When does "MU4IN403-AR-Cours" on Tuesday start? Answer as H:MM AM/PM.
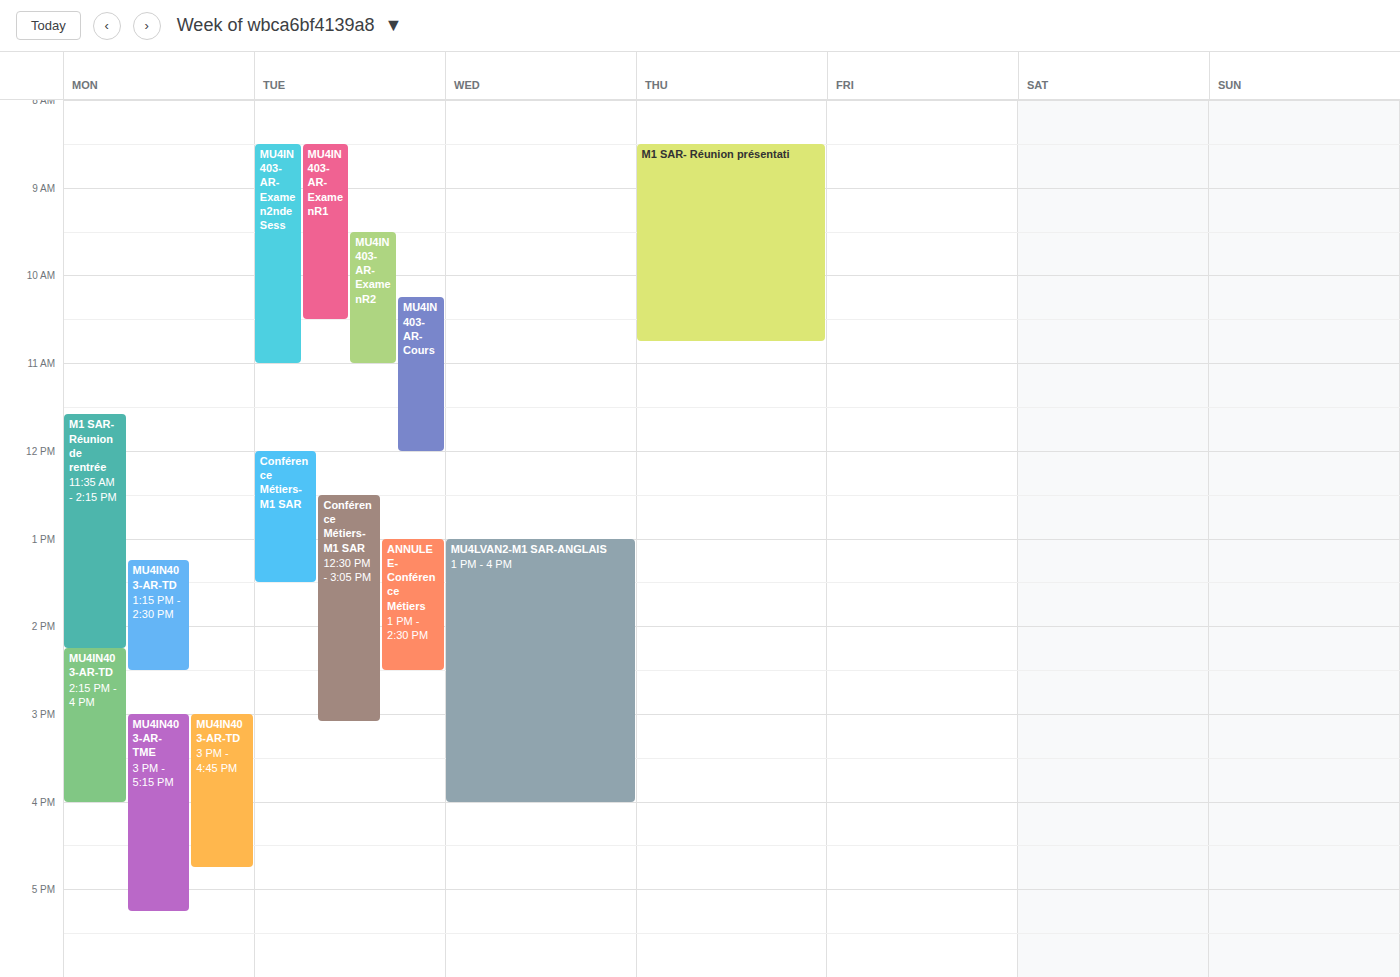
10:15 AM